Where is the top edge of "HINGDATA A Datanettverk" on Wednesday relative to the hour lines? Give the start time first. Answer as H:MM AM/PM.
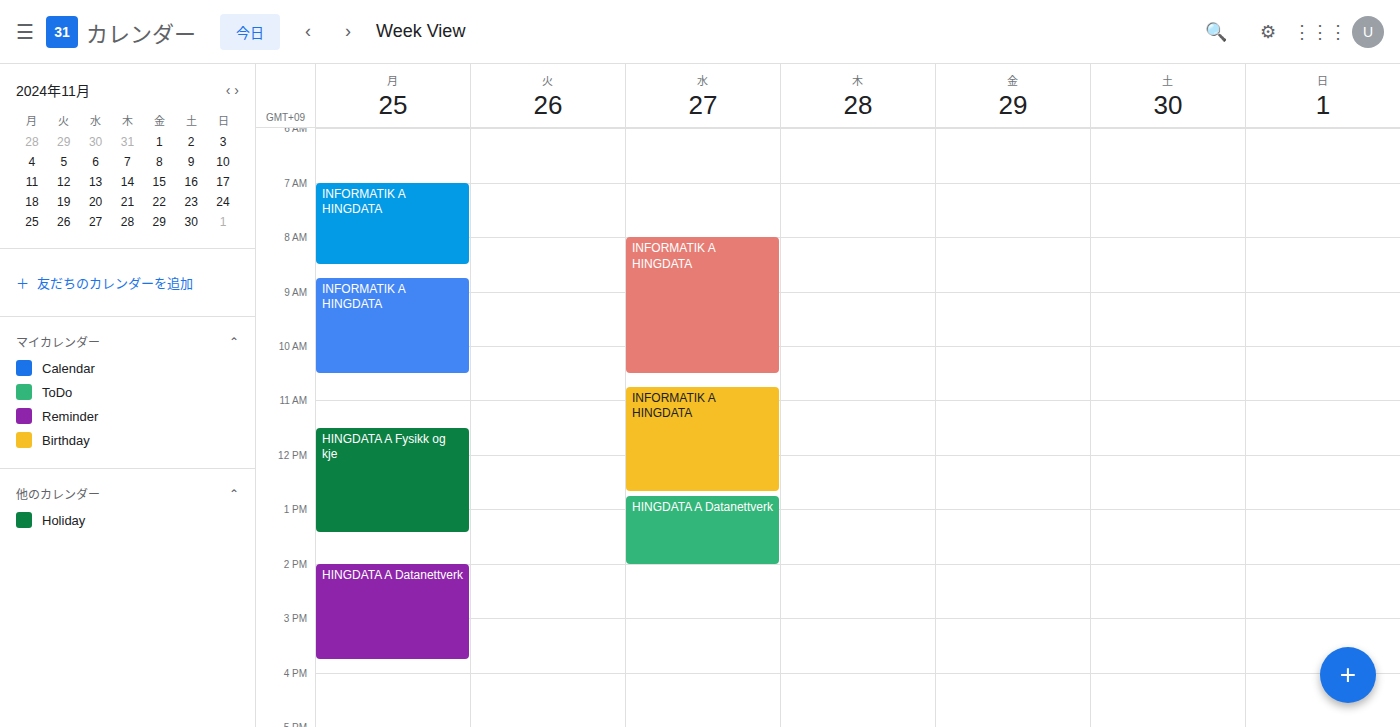
12:45 PM -- neither: three quarters of the way from the 12 PM line to the 1 PM line.